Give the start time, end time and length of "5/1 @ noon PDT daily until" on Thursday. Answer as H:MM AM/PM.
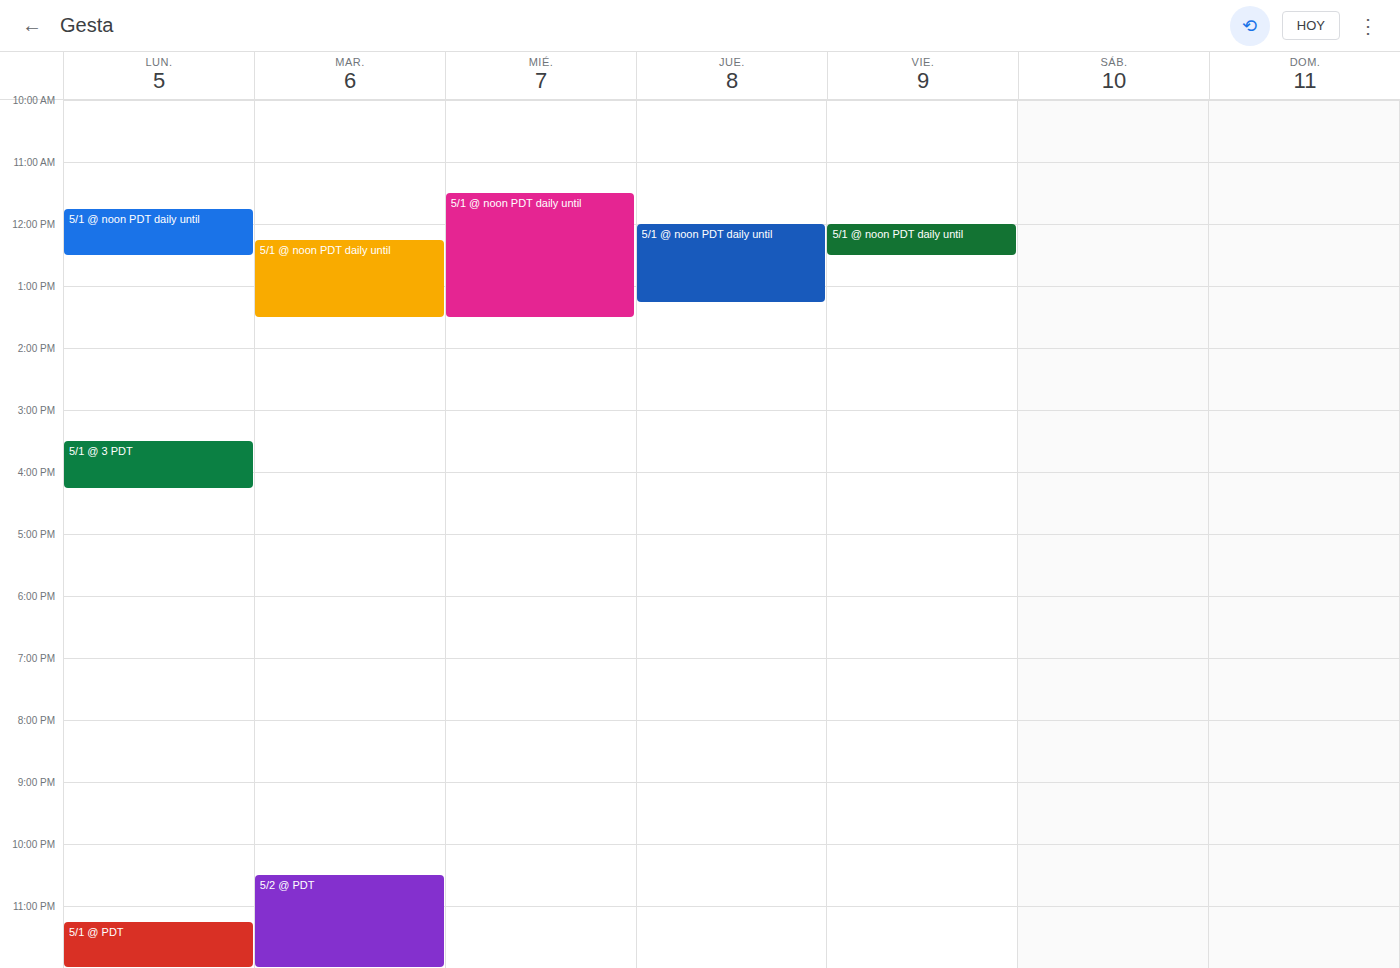
12:00 PM to 1:15 PM, 1 hour 15 minutes